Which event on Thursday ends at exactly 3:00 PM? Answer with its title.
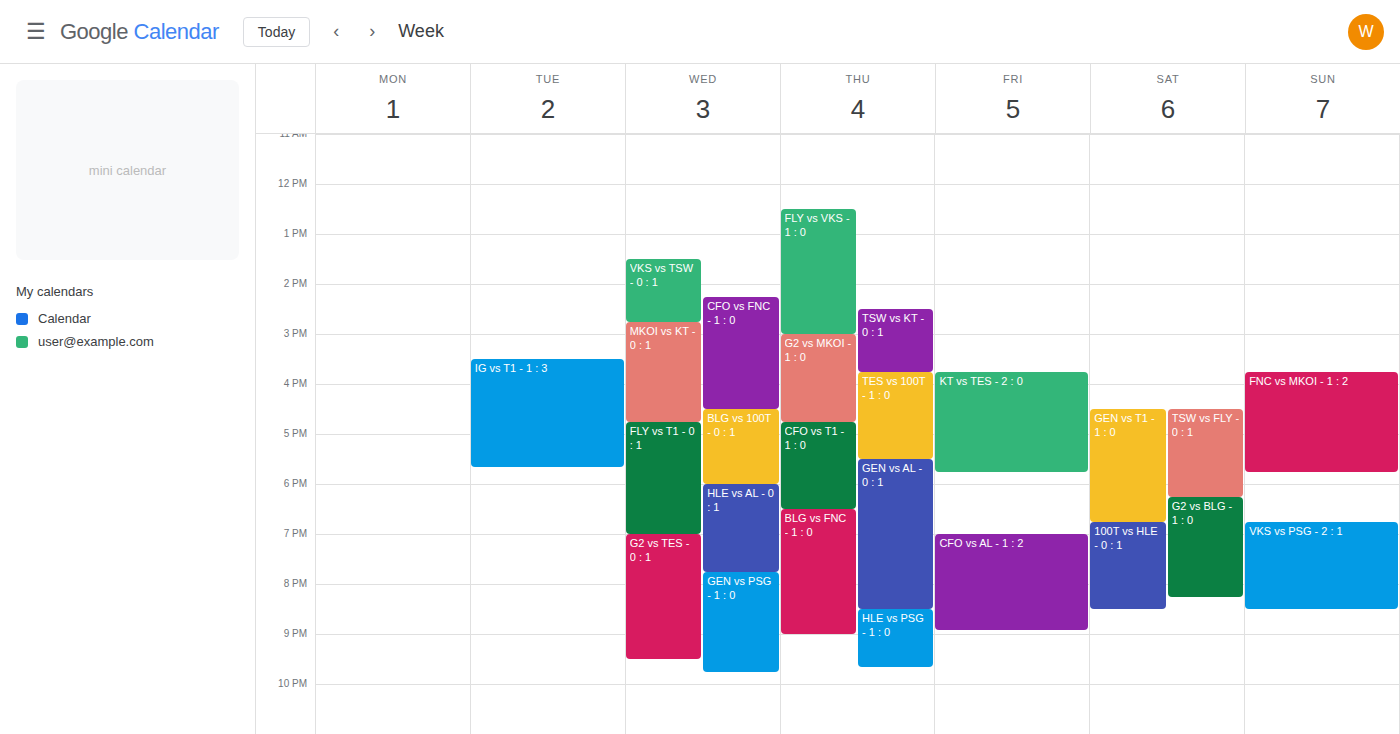
"FLY vs VKS - 1 : 0"